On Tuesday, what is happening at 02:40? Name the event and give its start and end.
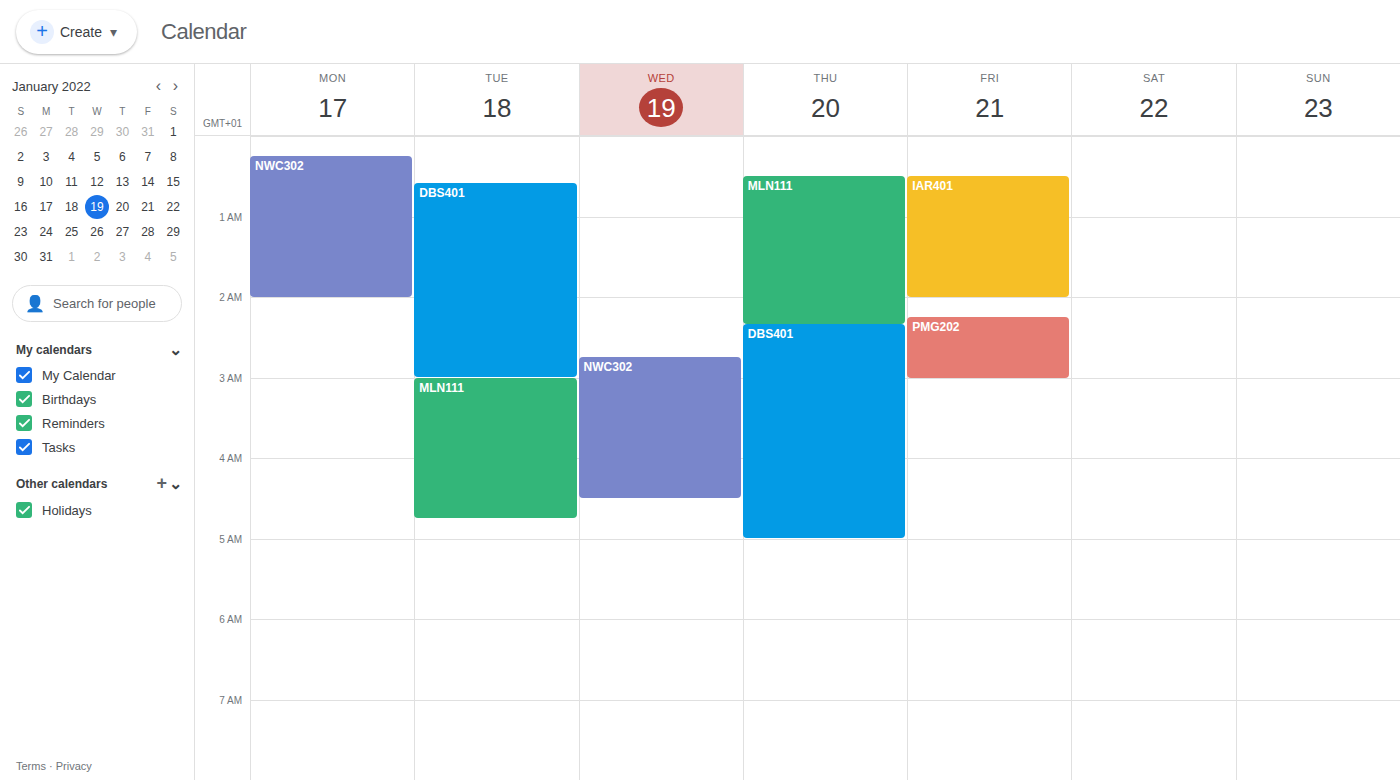
"DBS401", 00:35 to 03:00